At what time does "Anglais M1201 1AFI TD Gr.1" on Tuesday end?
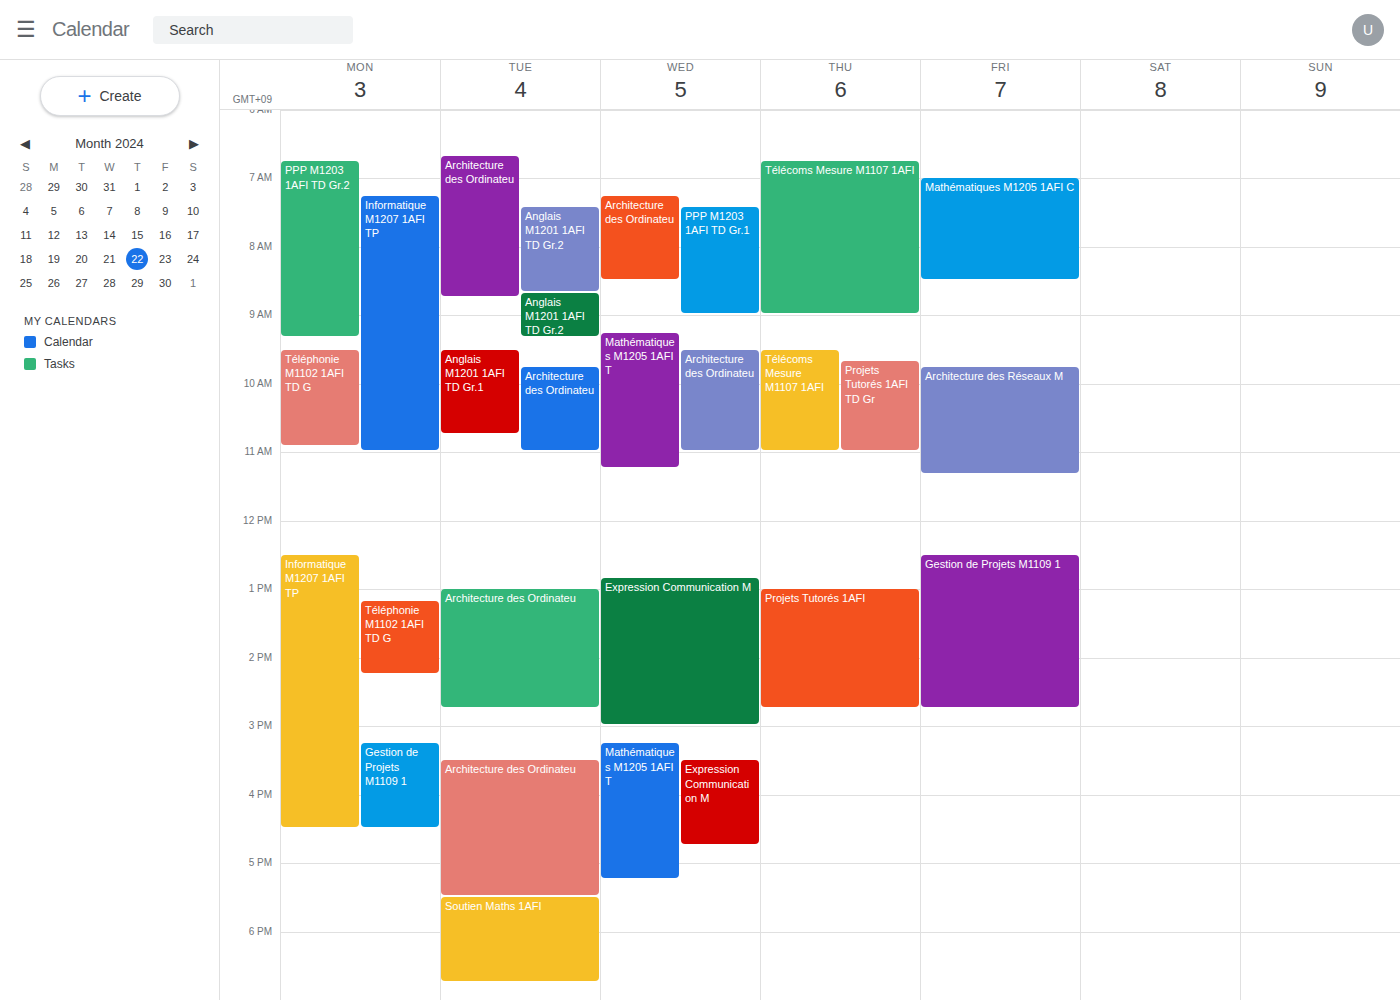
10:45 AM